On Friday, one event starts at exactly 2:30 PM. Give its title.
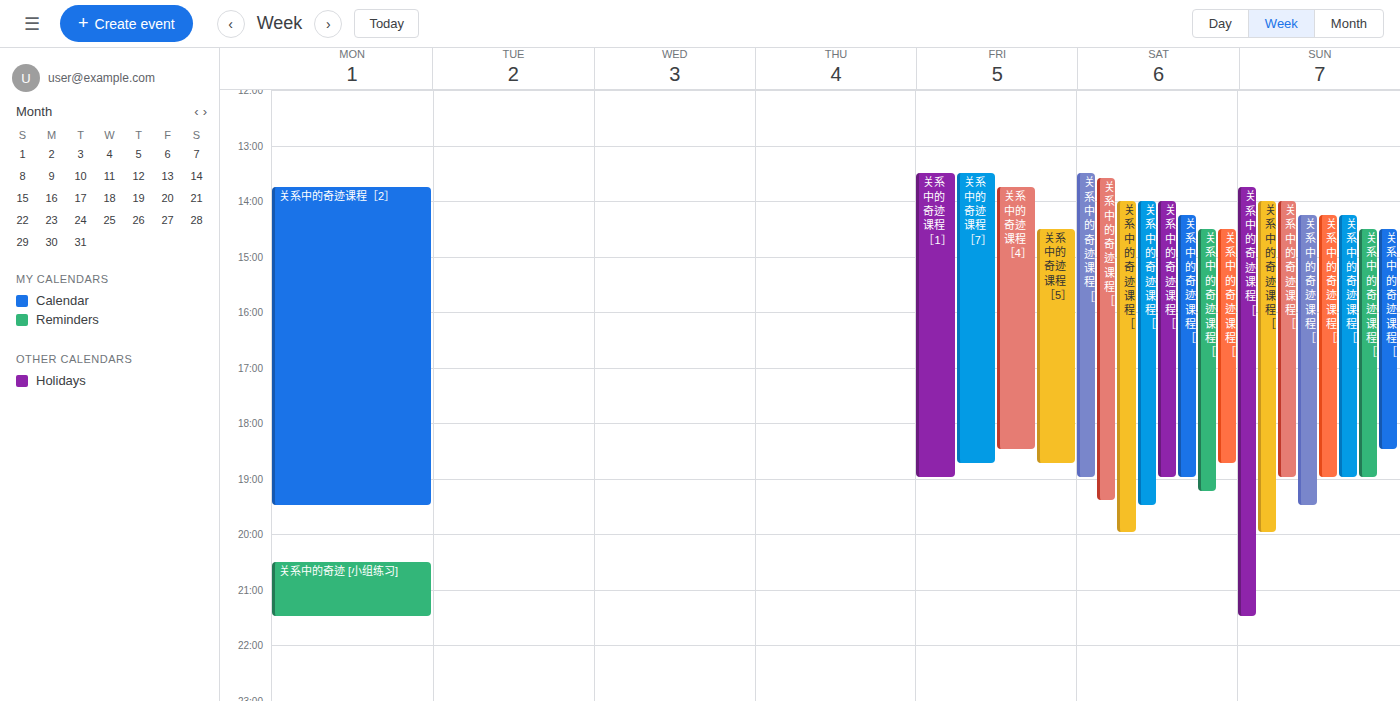
"关系中的奇迹课程［5］"